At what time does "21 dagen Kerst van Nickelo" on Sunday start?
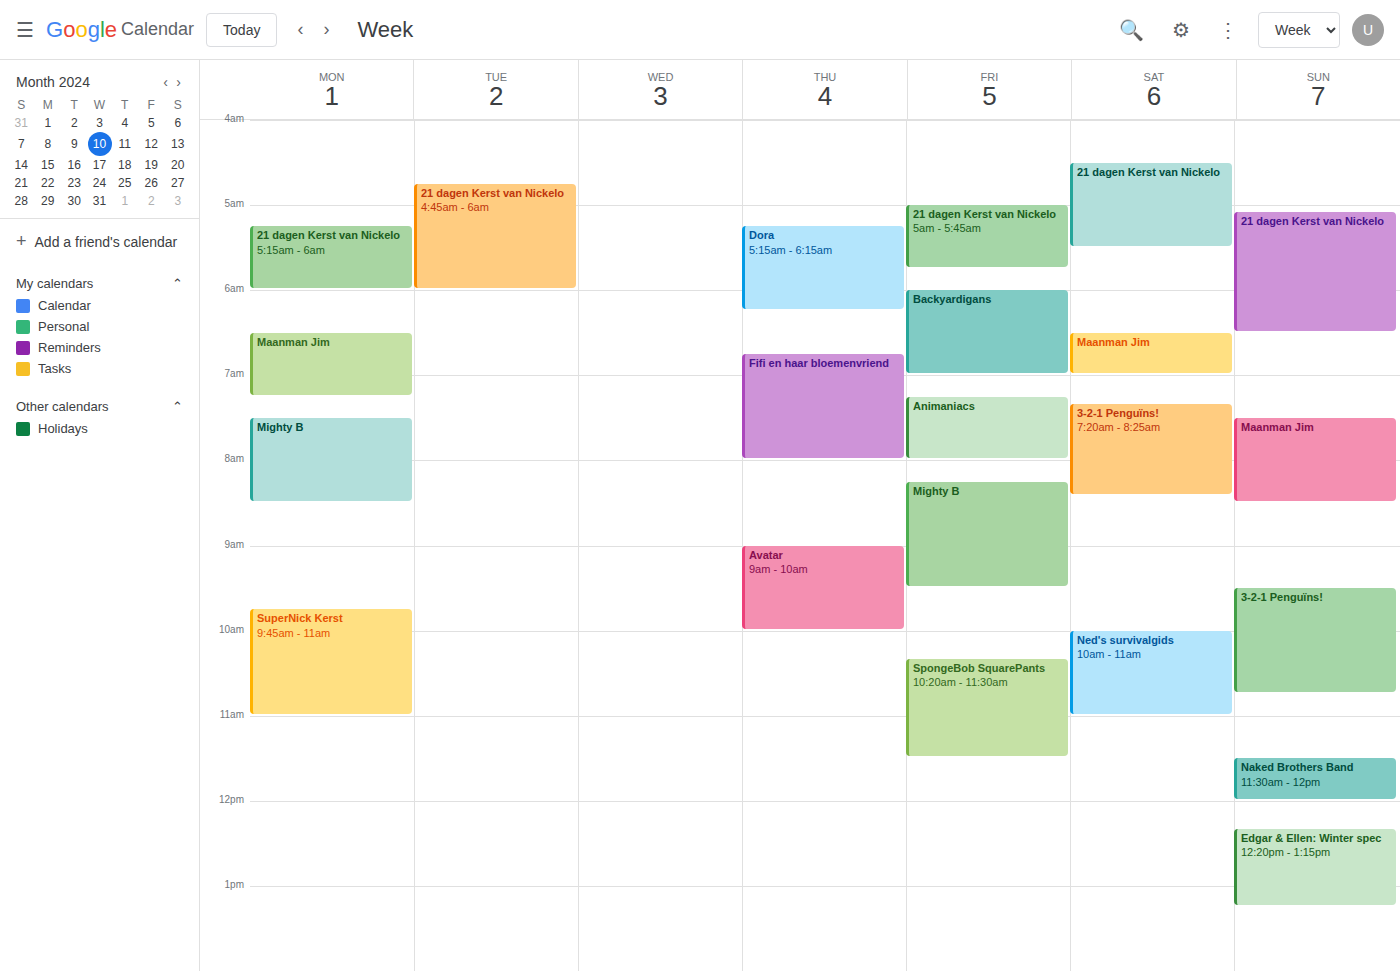
05:05